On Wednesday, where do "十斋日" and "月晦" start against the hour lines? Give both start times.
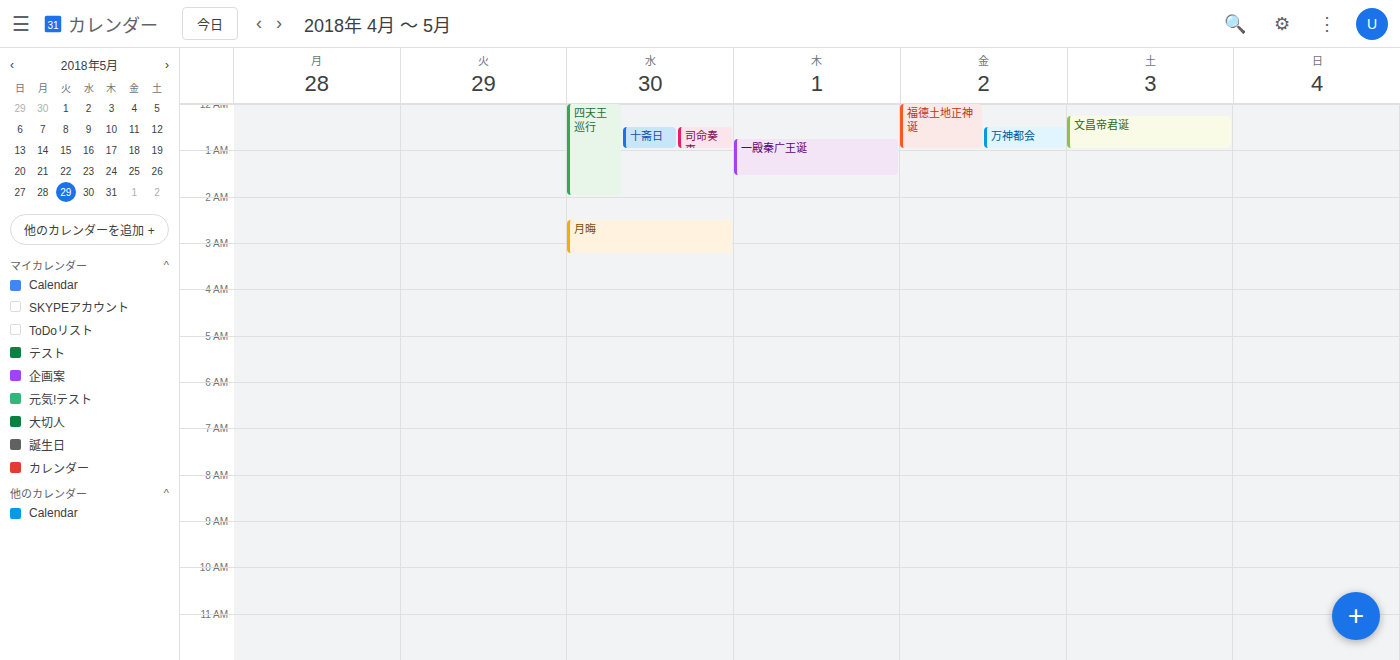
"十斋日": 12:30 AM, halfway between the 12 AM and 1 AM lines. "月晦": 2:30 AM, halfway between the 2 AM and 3 AM lines.